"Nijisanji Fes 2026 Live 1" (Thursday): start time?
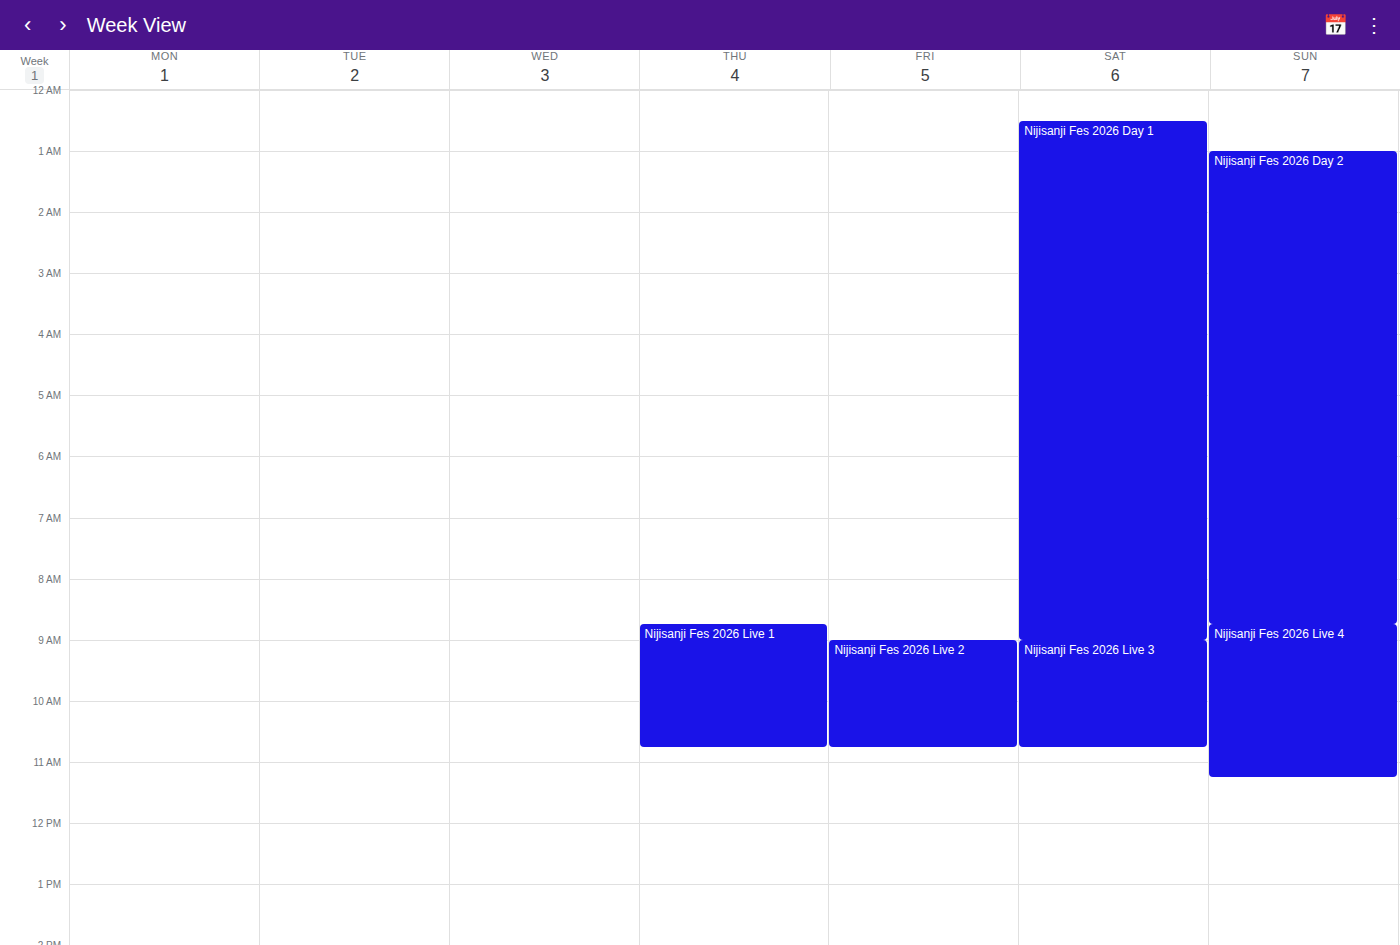
8:45 AM